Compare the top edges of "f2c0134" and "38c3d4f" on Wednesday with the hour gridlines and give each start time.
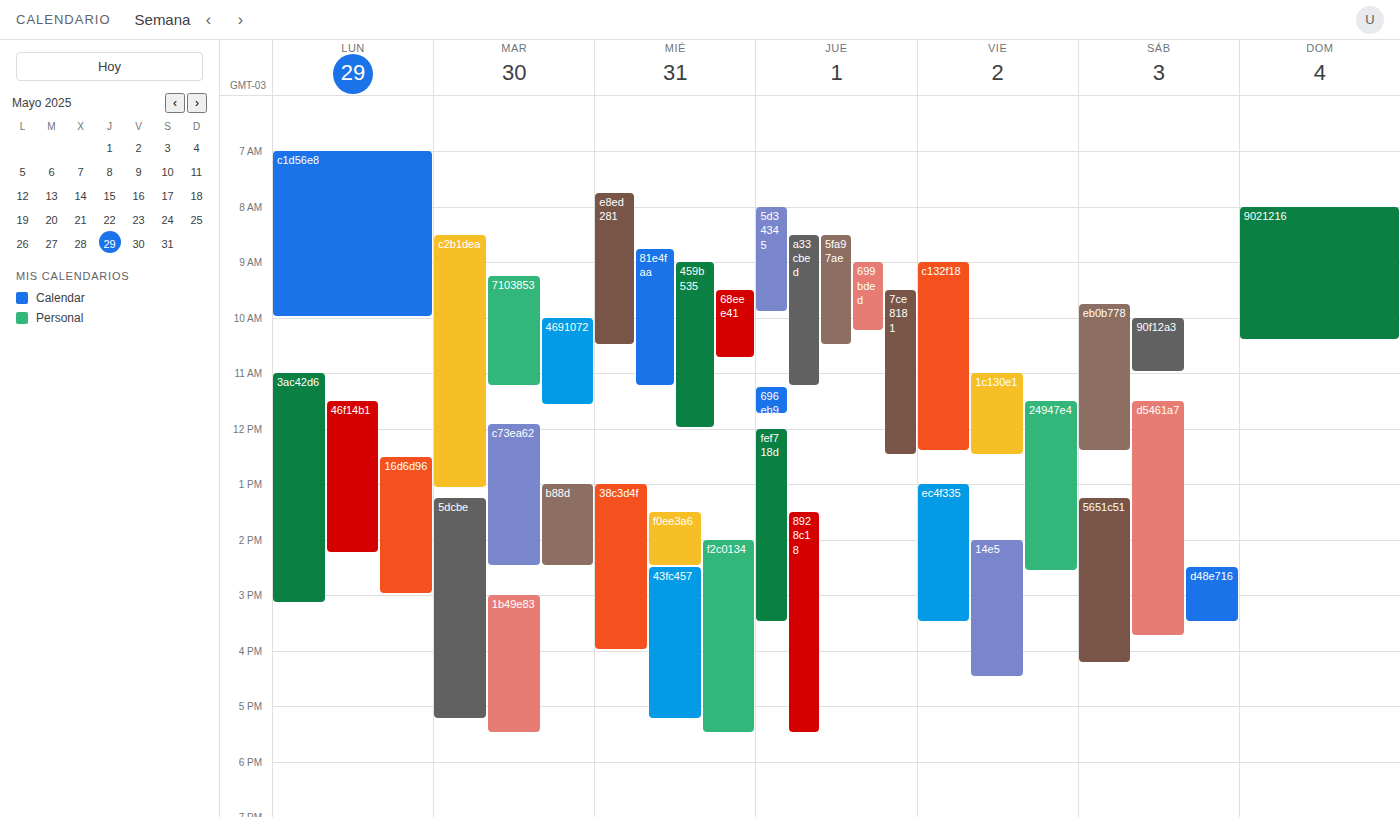
"f2c0134": 2:00 PM, exactly on the 2 PM line. "38c3d4f": 1:00 PM, exactly on the 1 PM line.